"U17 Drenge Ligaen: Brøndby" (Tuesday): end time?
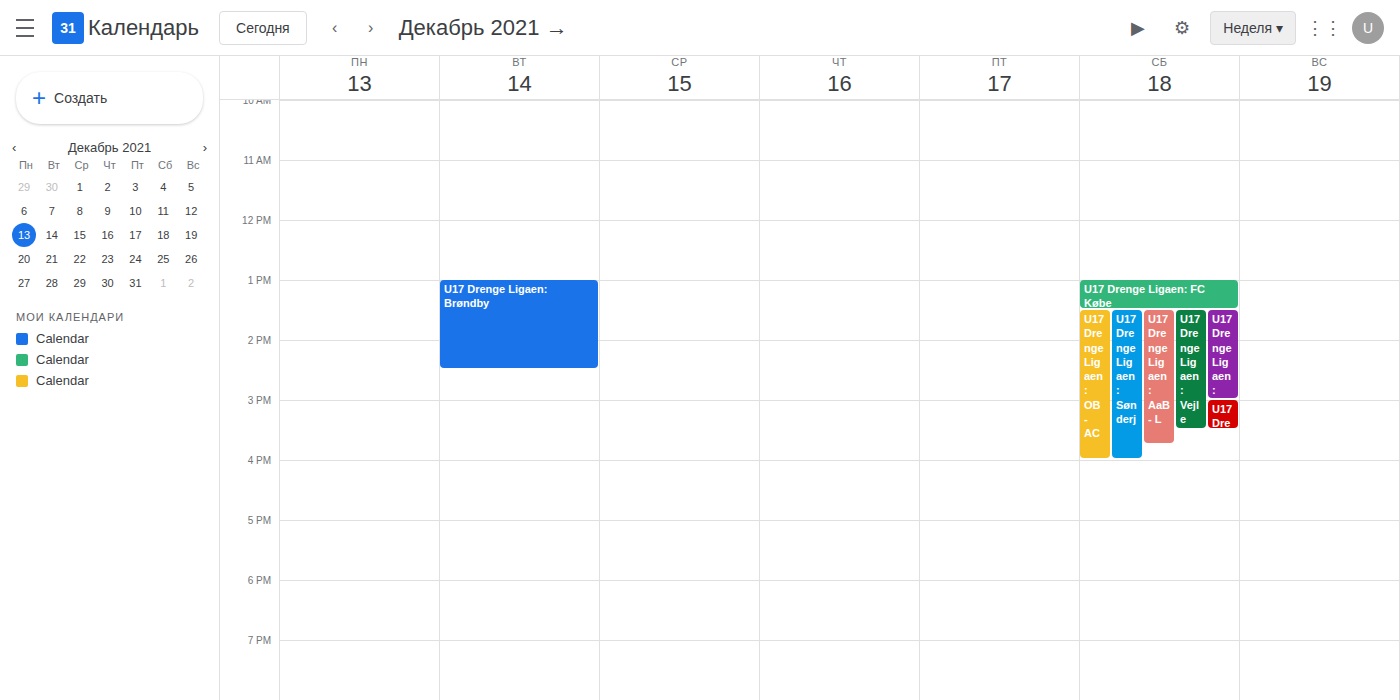
2:30 PM